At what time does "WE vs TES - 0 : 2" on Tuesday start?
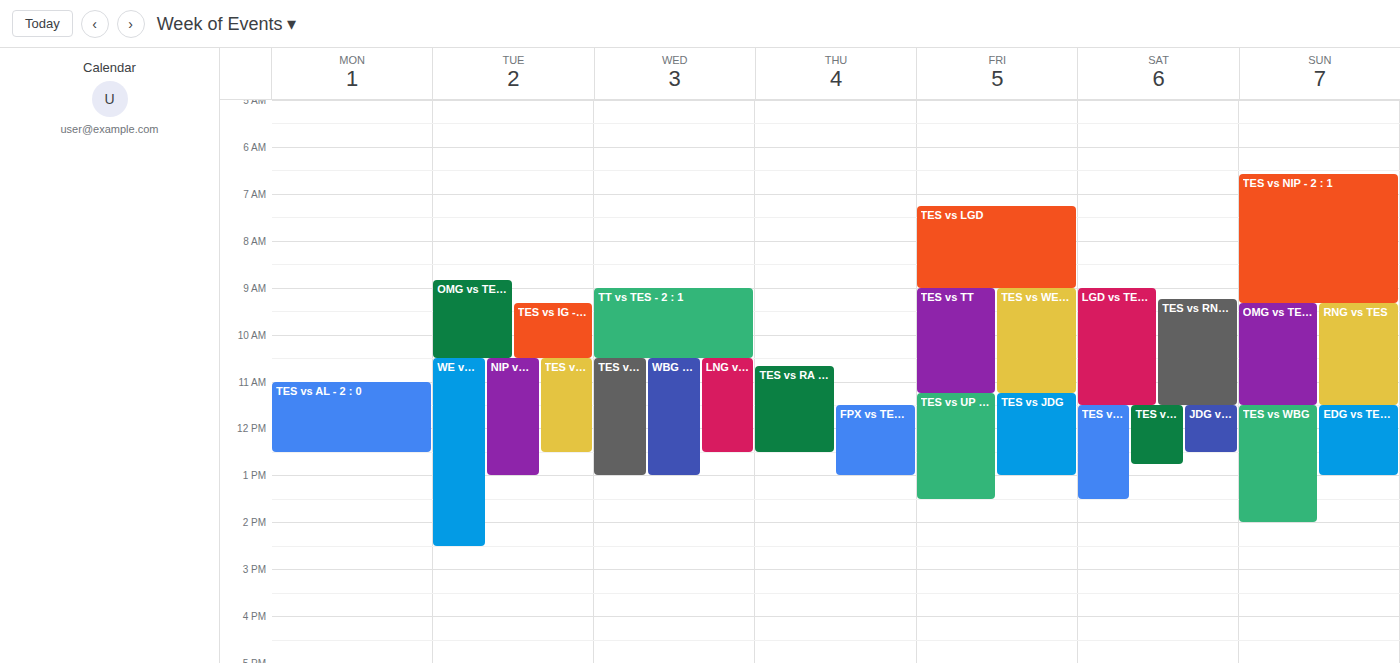
10:30 AM